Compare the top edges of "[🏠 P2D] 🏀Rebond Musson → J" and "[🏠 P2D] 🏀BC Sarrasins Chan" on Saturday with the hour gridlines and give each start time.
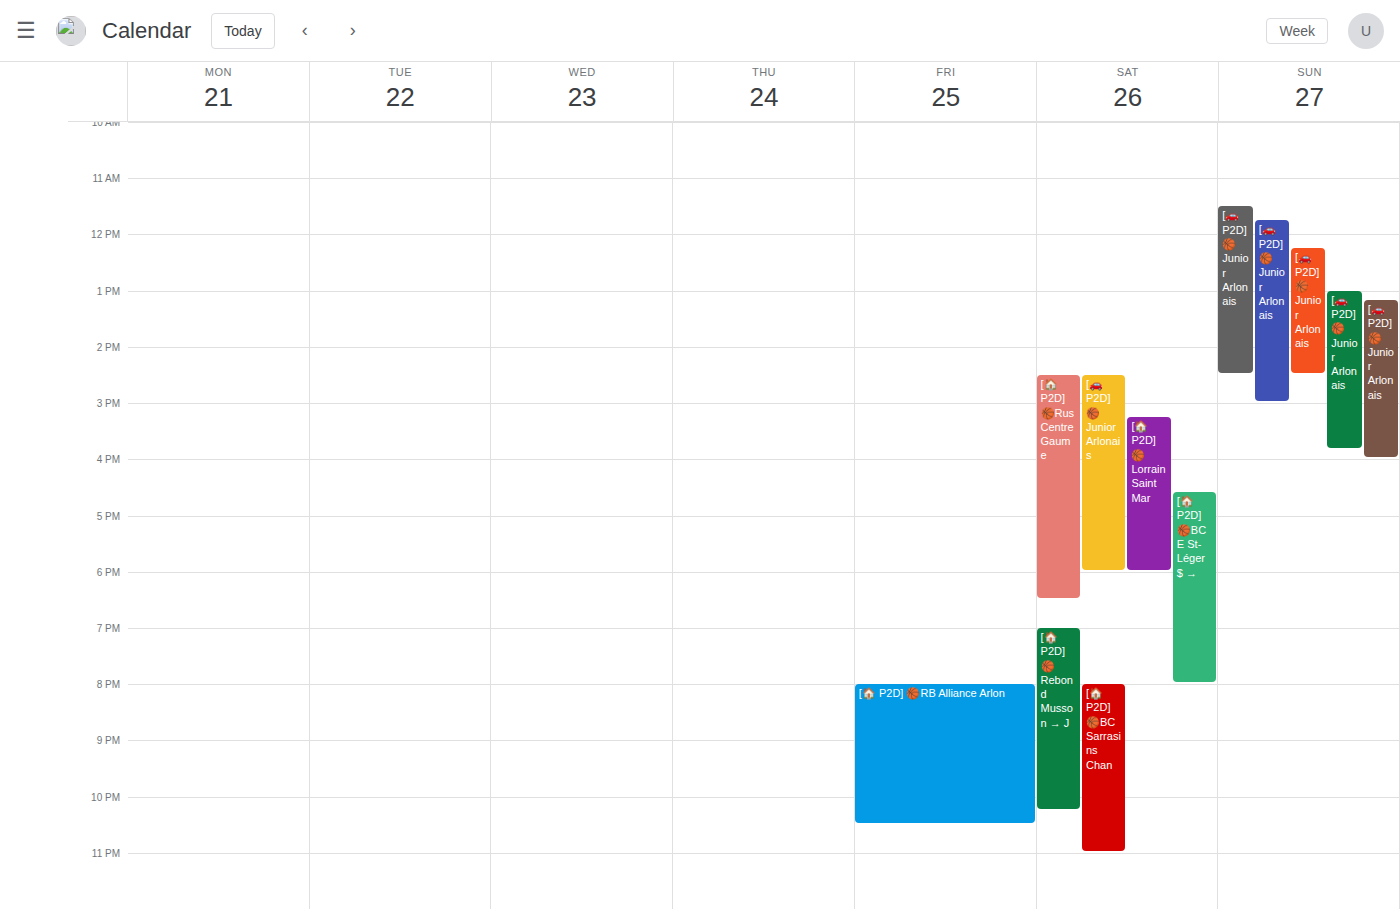
"[🏠 P2D] 🏀Rebond Musson → J": 7:00 PM, exactly on the 7 PM line. "[🏠 P2D] 🏀BC Sarrasins Chan": 8:00 PM, exactly on the 8 PM line.